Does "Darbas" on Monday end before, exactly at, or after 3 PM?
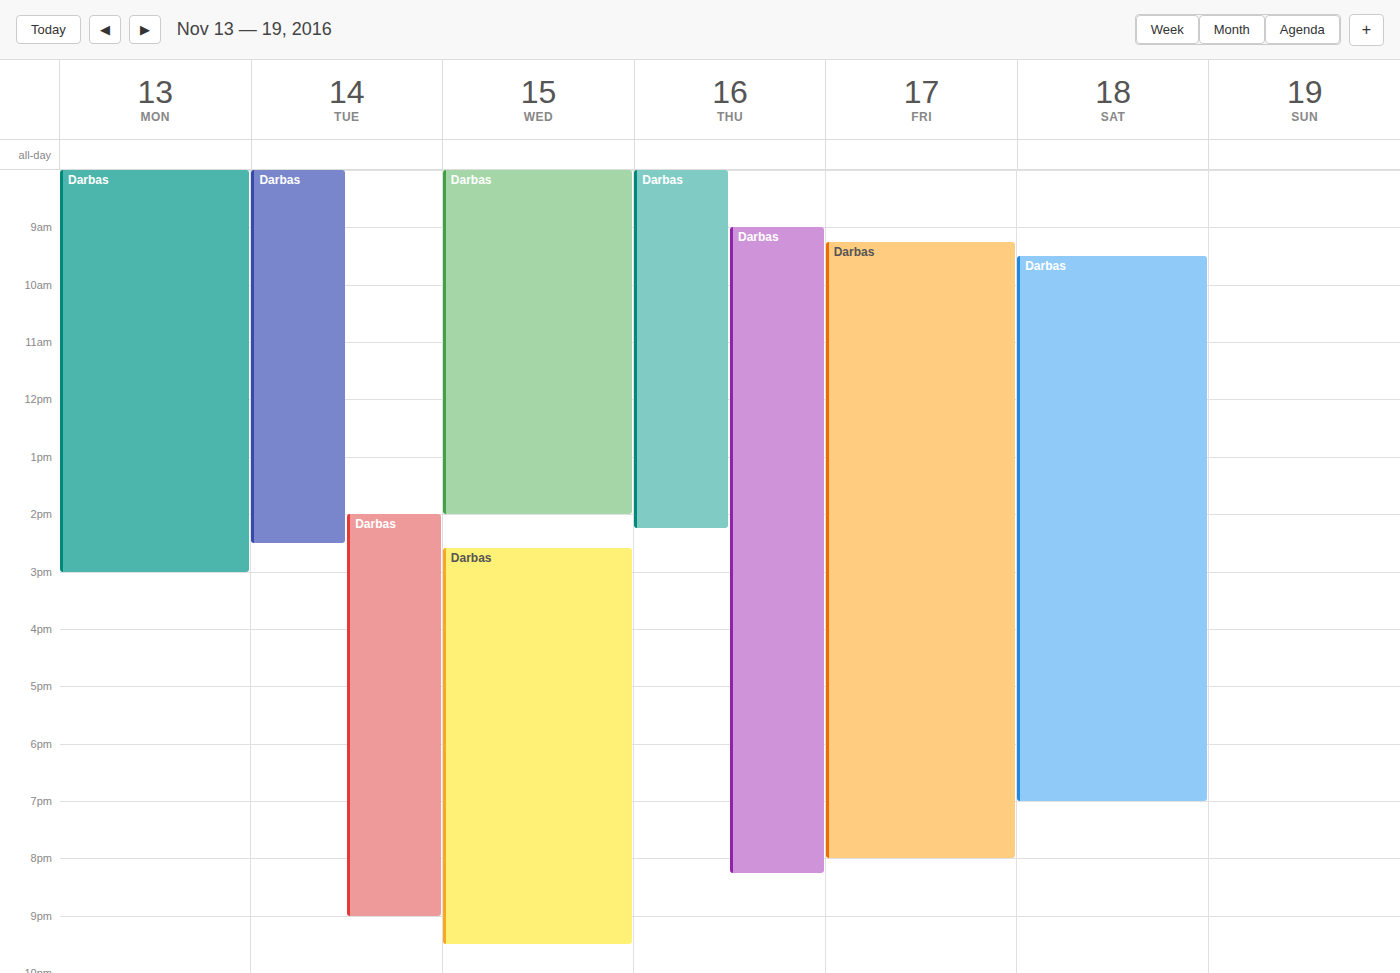
3:00 PM -- exactly at 3 PM, on the 3 PM line.